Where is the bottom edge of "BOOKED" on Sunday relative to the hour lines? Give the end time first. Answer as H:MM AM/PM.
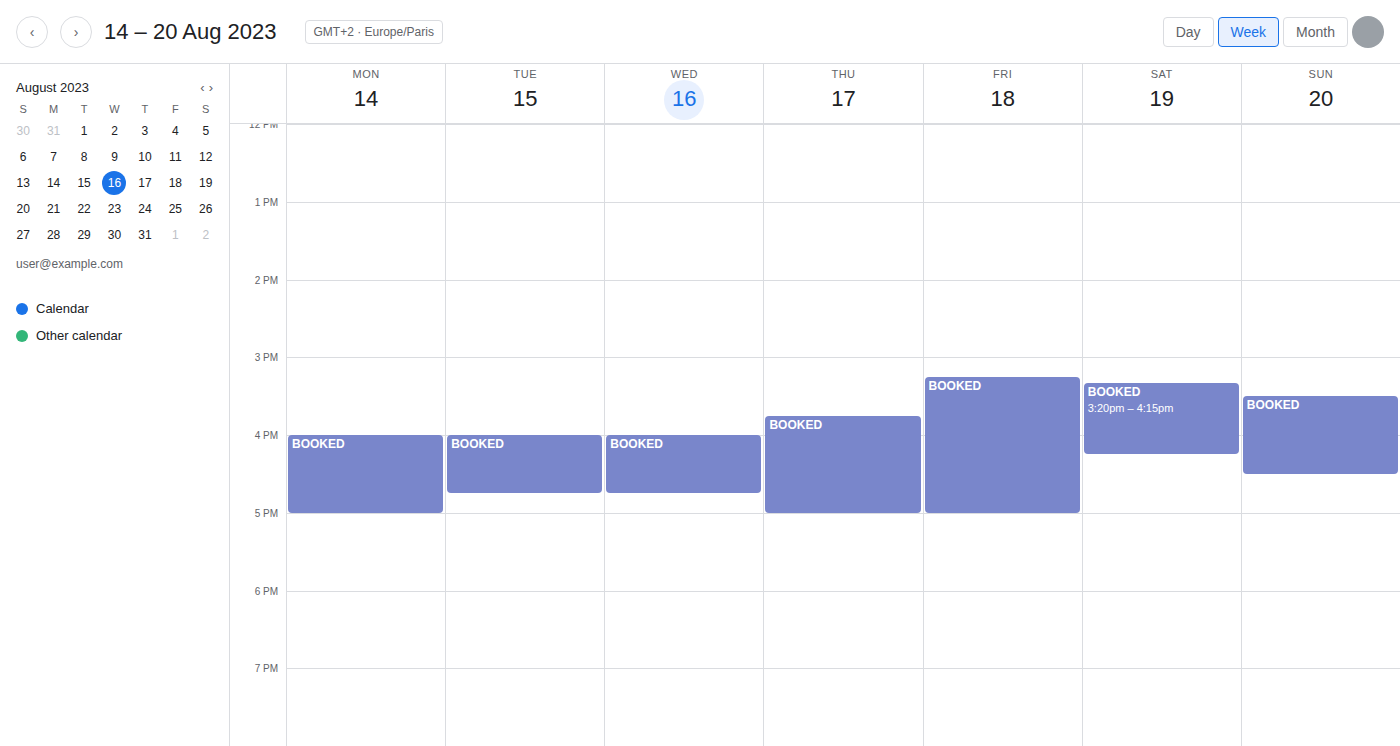
4:30 PM -- halfway between the 4 PM and 5 PM lines.